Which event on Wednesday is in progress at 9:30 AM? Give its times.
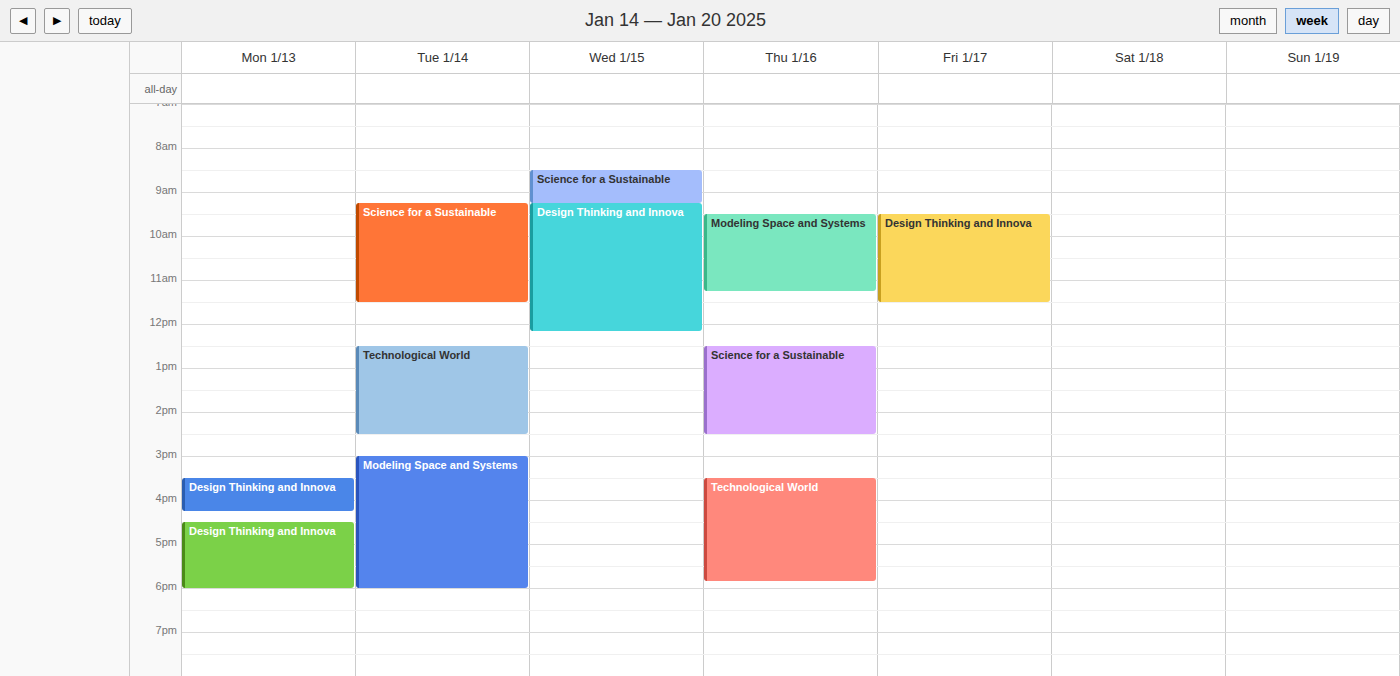
"Design Thinking and Innova", 9:15 AM to 12:10 PM